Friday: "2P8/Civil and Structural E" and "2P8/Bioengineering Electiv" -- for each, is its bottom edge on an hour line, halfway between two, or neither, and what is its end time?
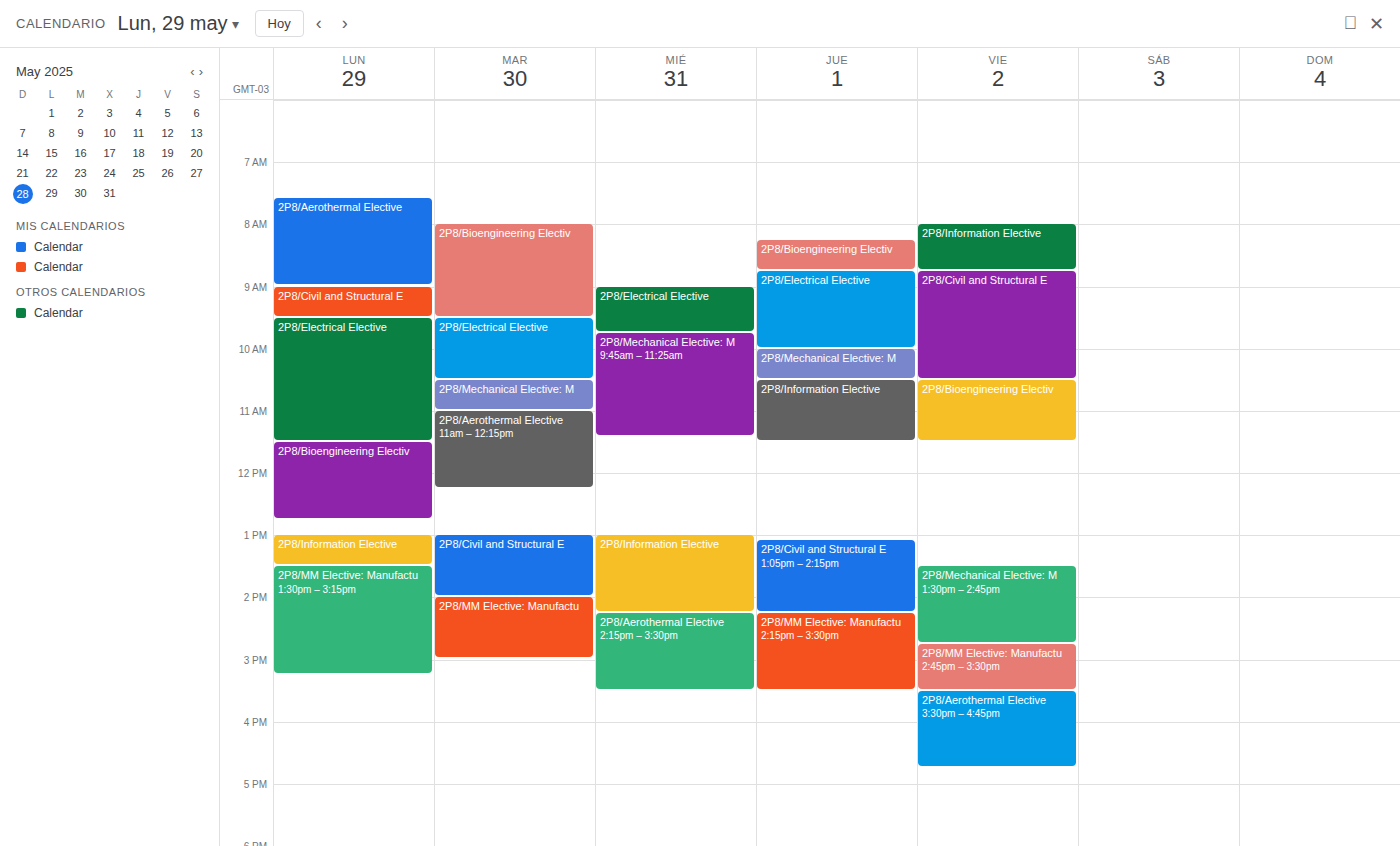
"2P8/Civil and Structural E": 10:30 AM, halfway between the 10 AM and 11 AM lines. "2P8/Bioengineering Electiv": 11:30 AM, halfway between the 11 AM and 12 PM lines.